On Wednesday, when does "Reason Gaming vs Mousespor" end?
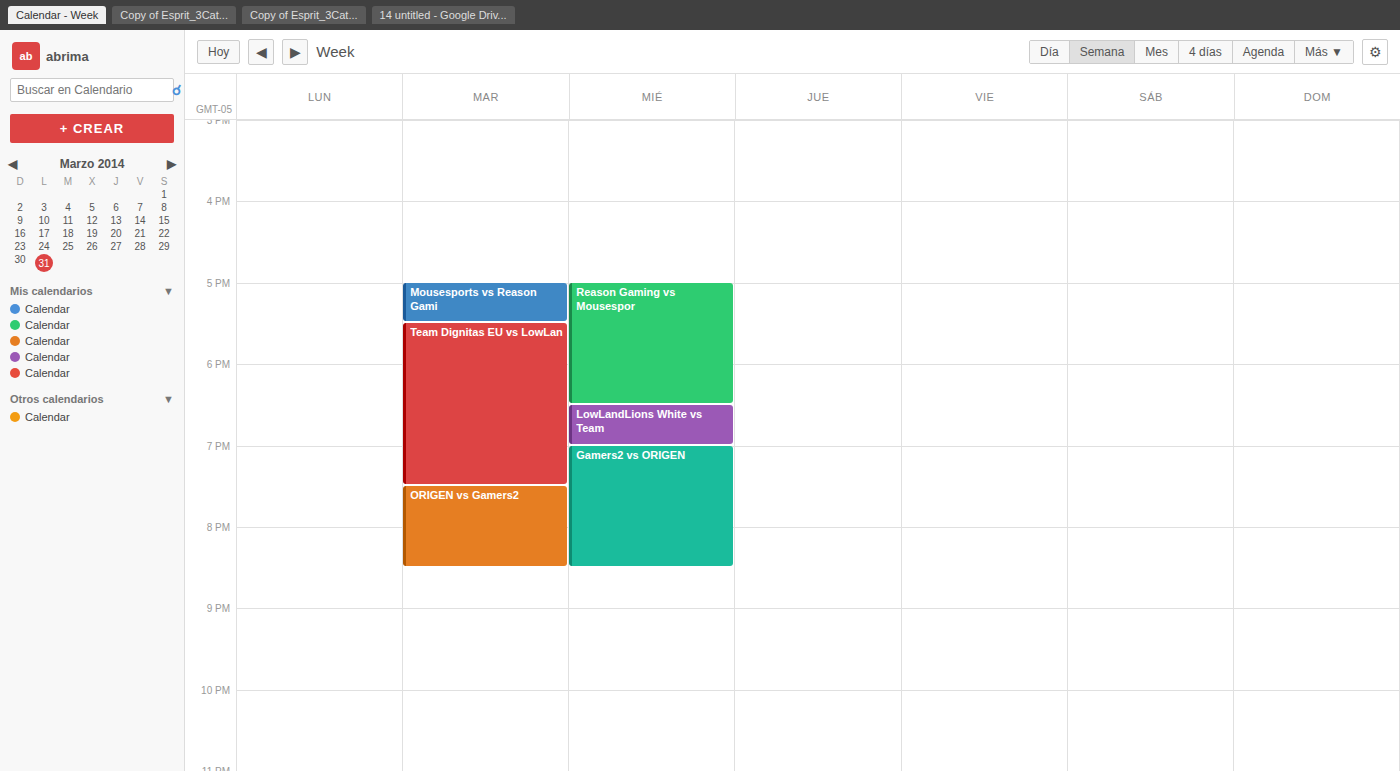
6:30 PM